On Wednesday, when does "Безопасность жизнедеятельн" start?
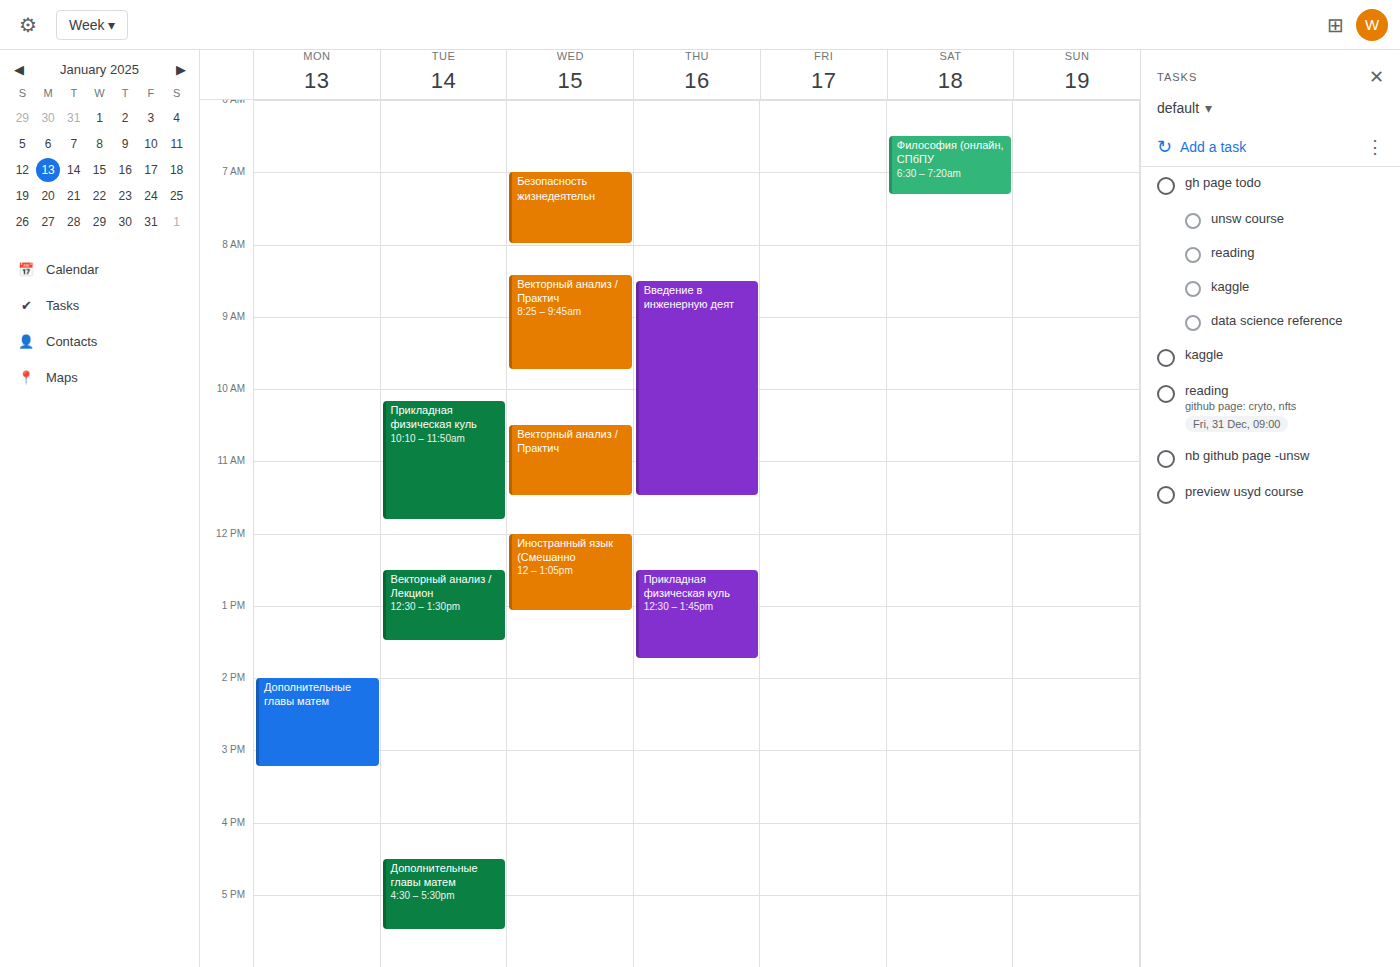
7:00 AM